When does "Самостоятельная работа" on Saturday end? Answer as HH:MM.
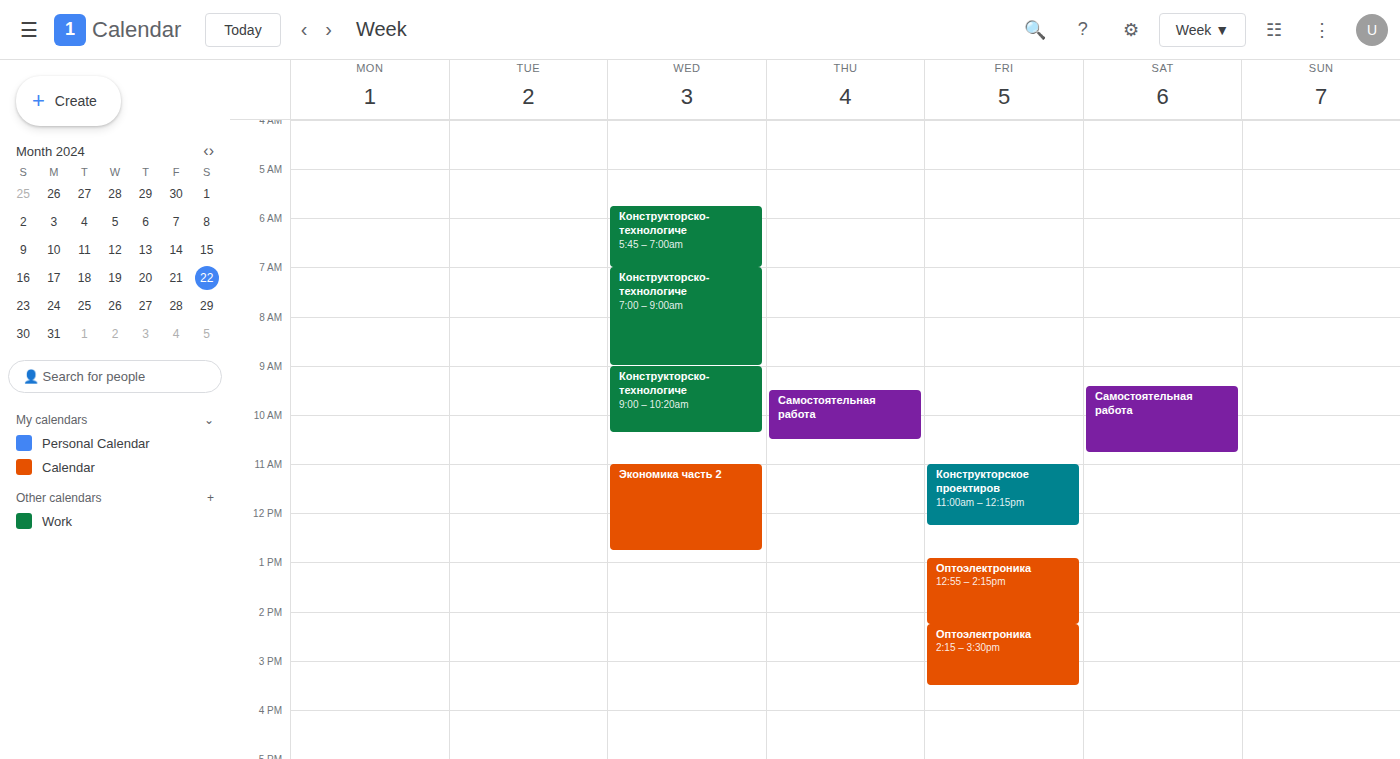
10:45